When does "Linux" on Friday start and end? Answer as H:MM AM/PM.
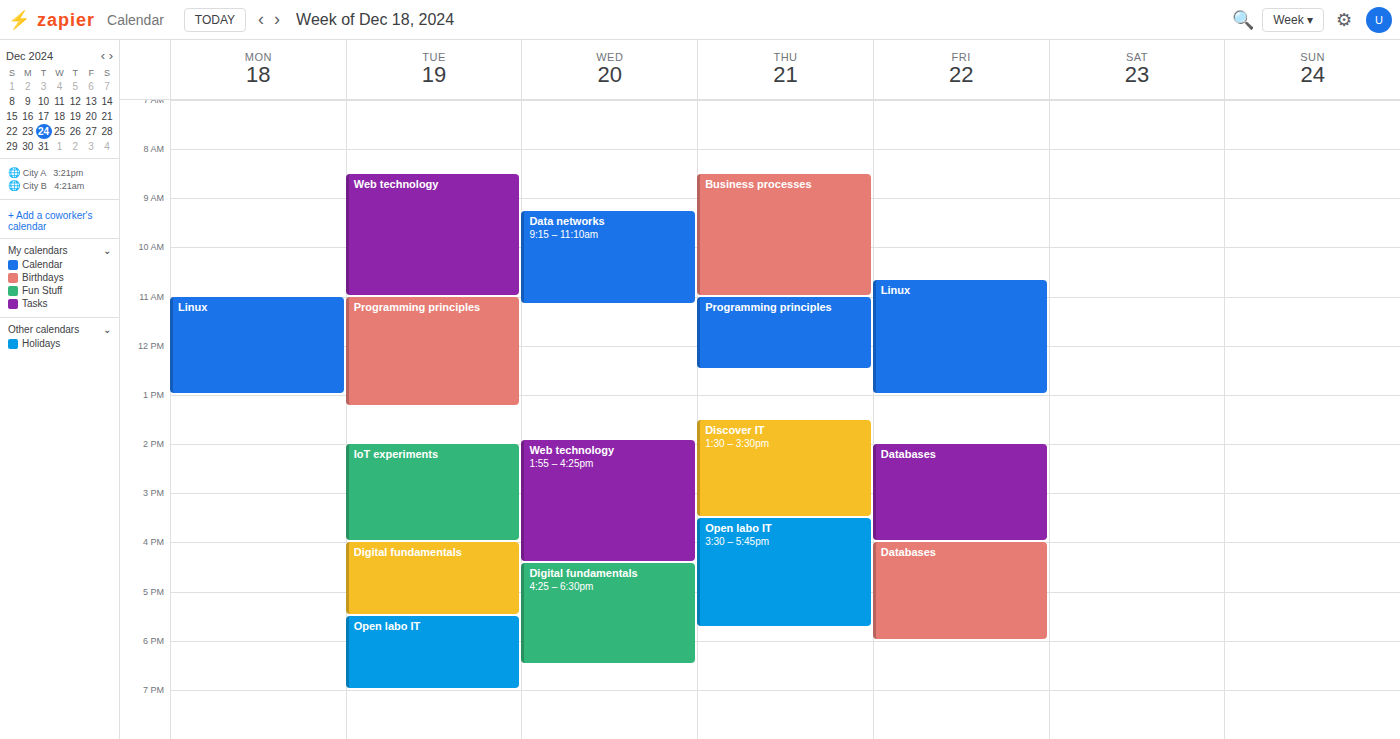
10:40 AM to 1:00 PM